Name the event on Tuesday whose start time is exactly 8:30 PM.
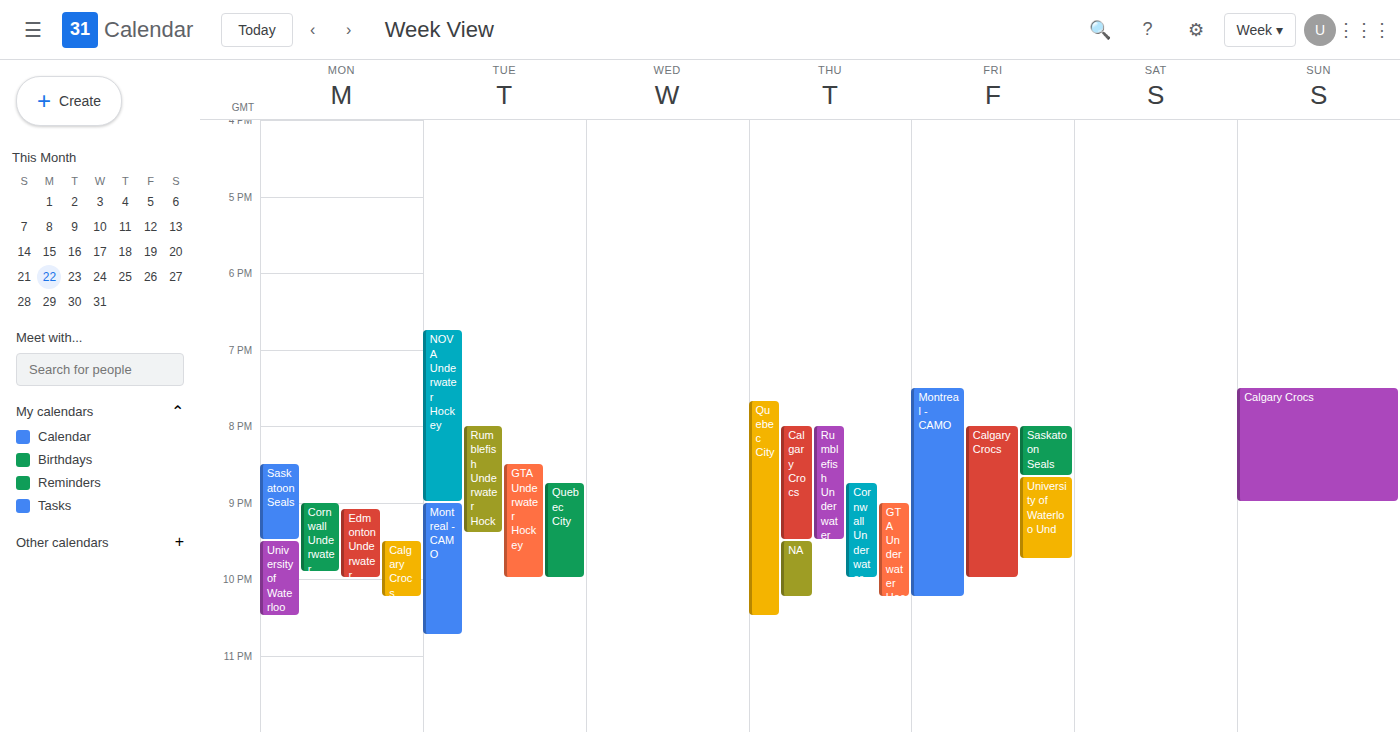
"GTA Underwater Hockey"